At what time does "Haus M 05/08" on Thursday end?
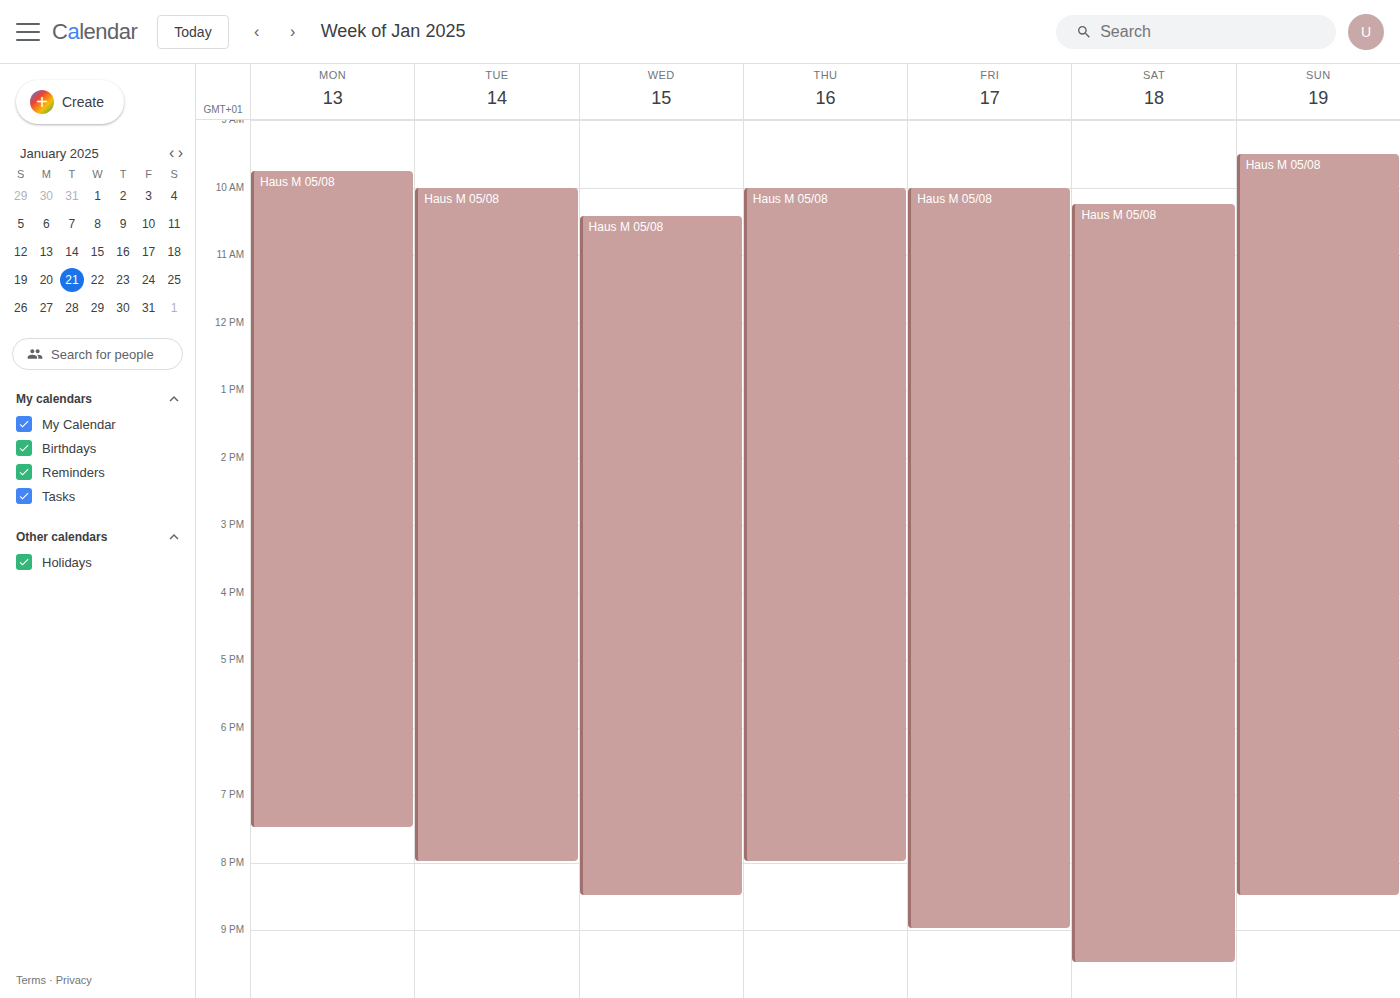
8:00 PM